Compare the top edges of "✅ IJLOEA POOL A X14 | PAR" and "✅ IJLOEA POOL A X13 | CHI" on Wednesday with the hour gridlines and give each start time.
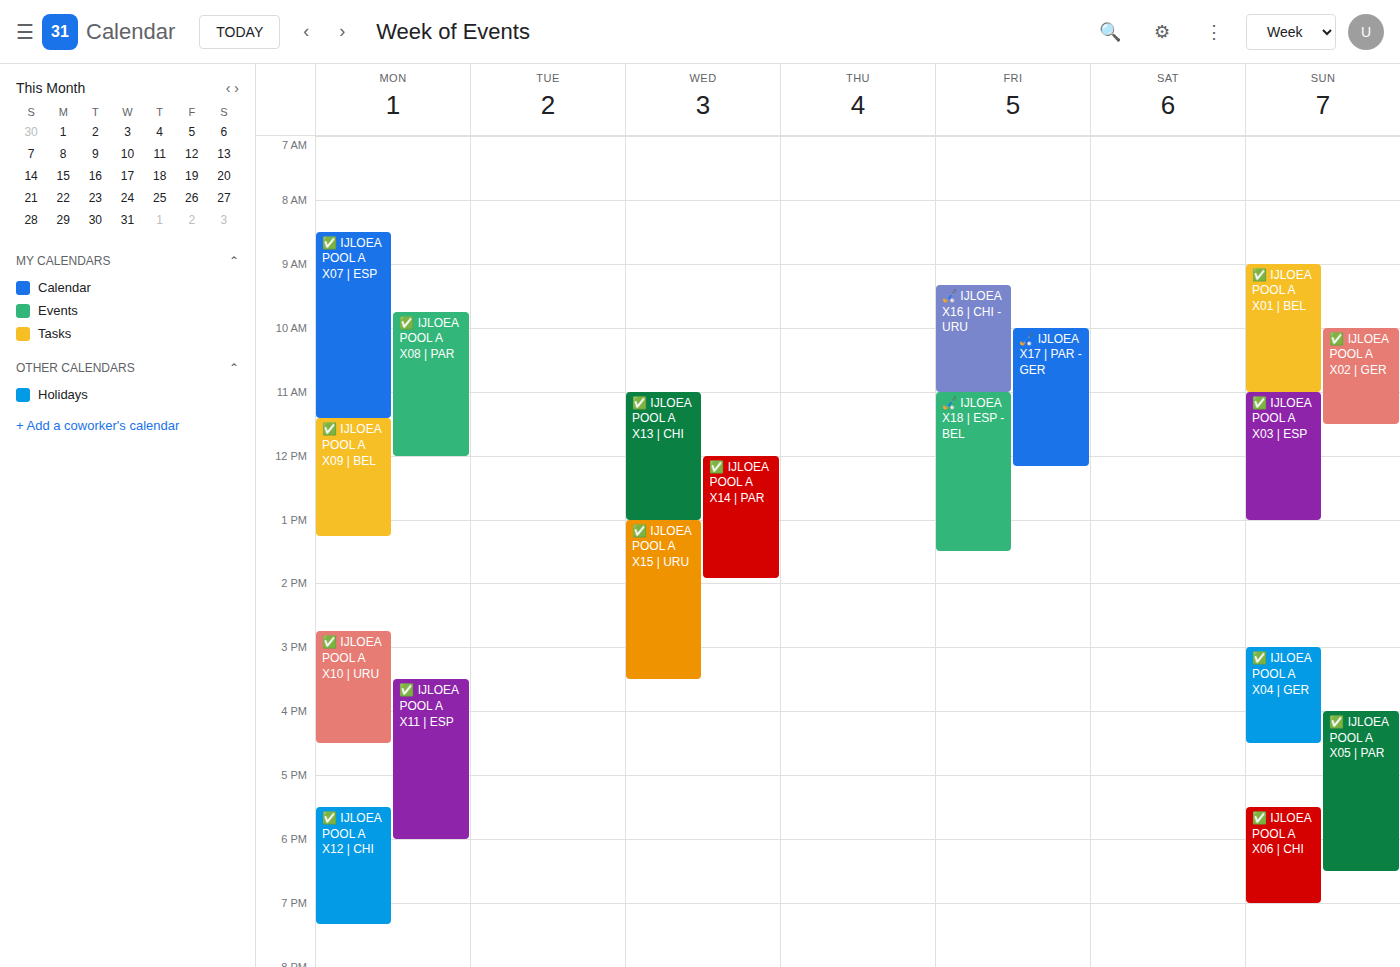
"✅ IJLOEA POOL A X14 | PAR": 12:00 PM, exactly on the 12 PM line. "✅ IJLOEA POOL A X13 | CHI": 11:00 AM, exactly on the 11 AM line.